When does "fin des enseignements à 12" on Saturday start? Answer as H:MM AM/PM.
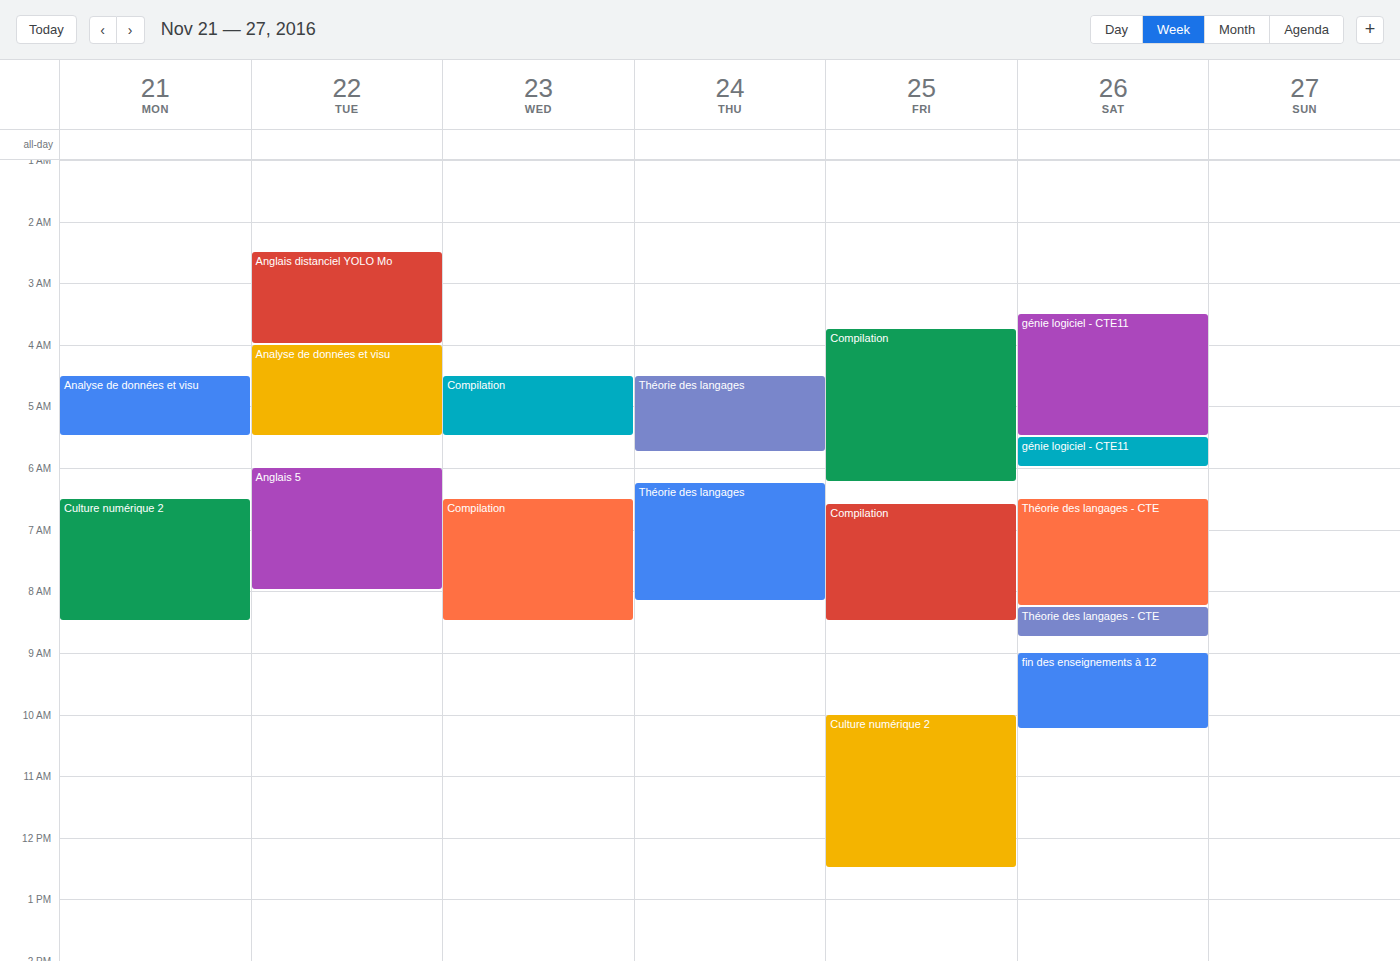
9:00 AM